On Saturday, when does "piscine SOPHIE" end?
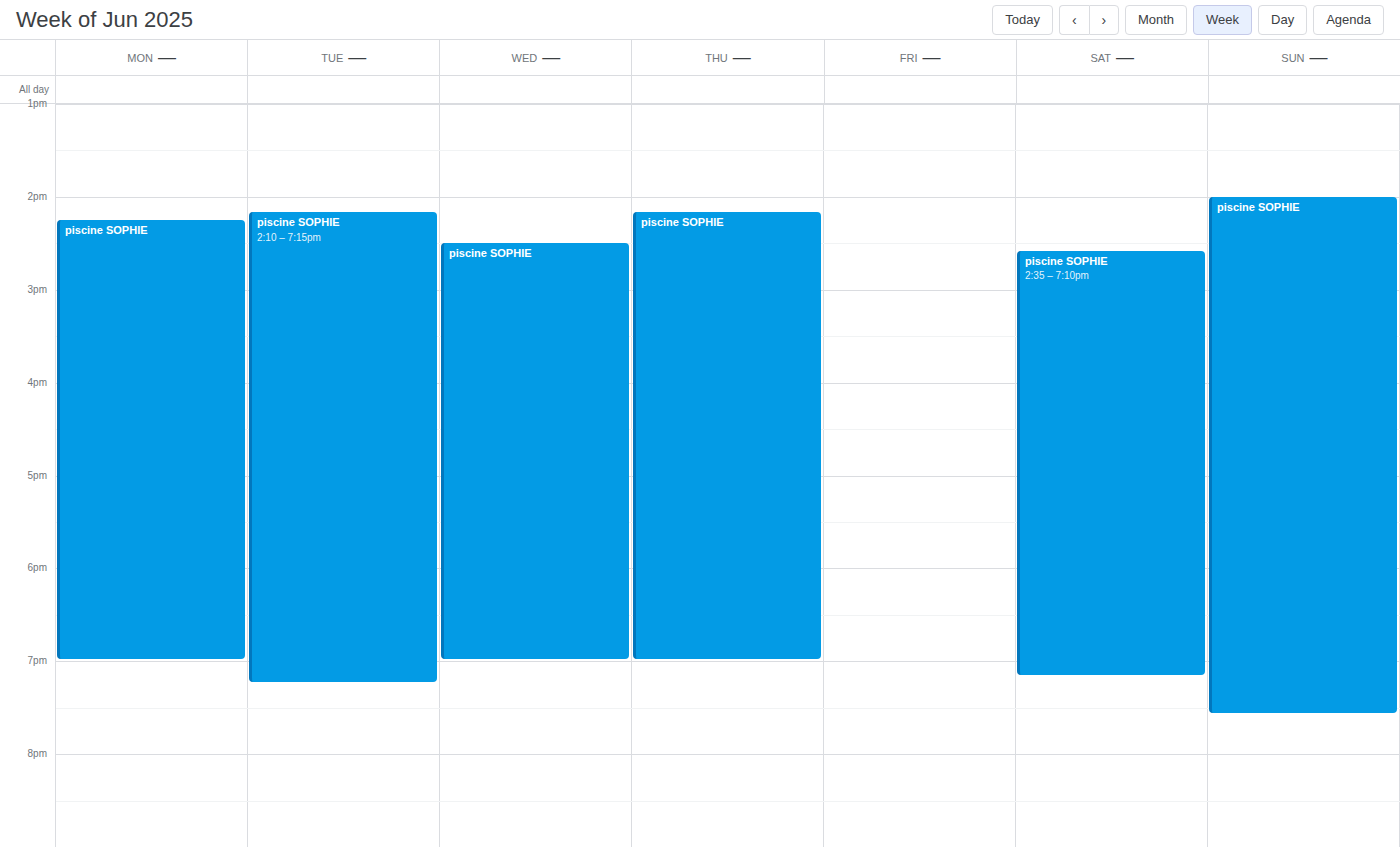
19:10